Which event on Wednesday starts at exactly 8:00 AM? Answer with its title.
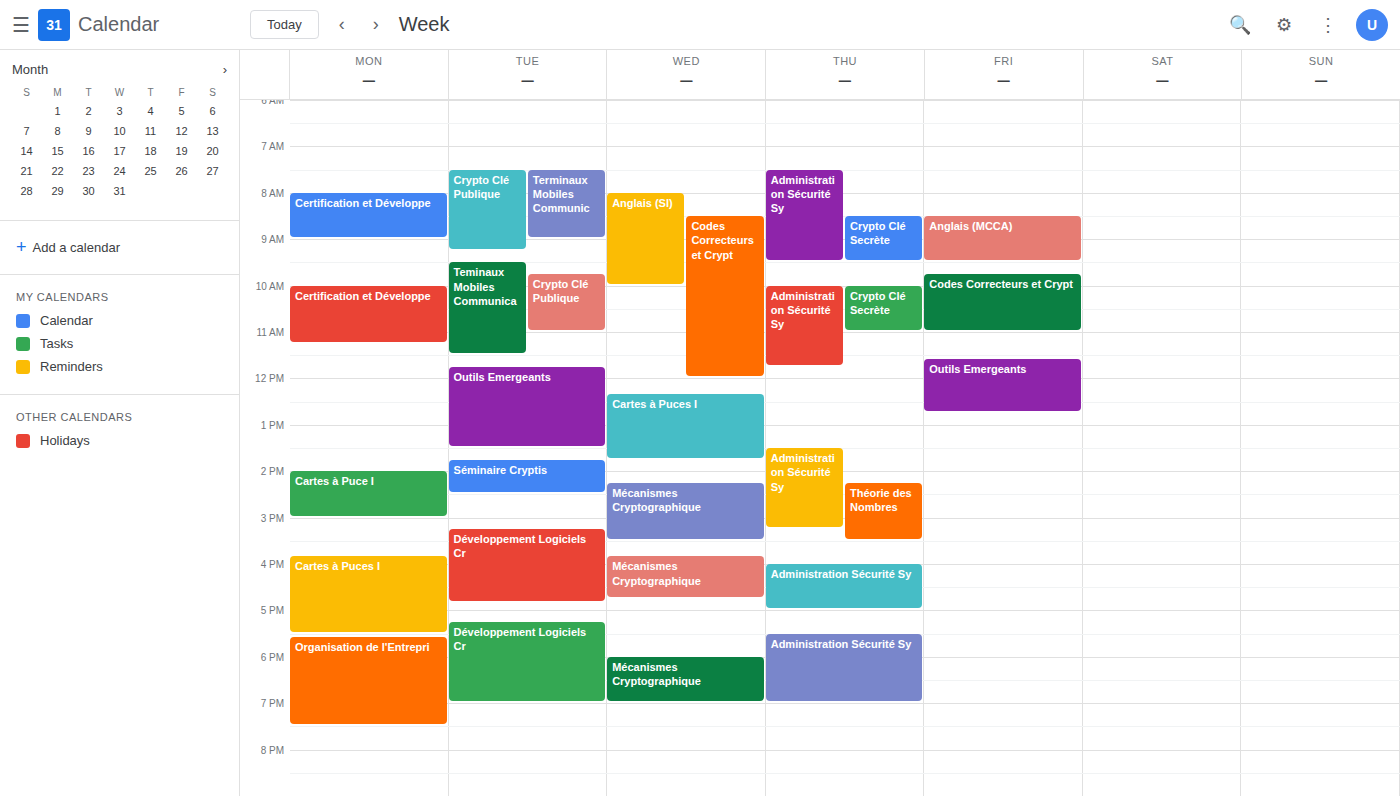
"Anglais (SI)"